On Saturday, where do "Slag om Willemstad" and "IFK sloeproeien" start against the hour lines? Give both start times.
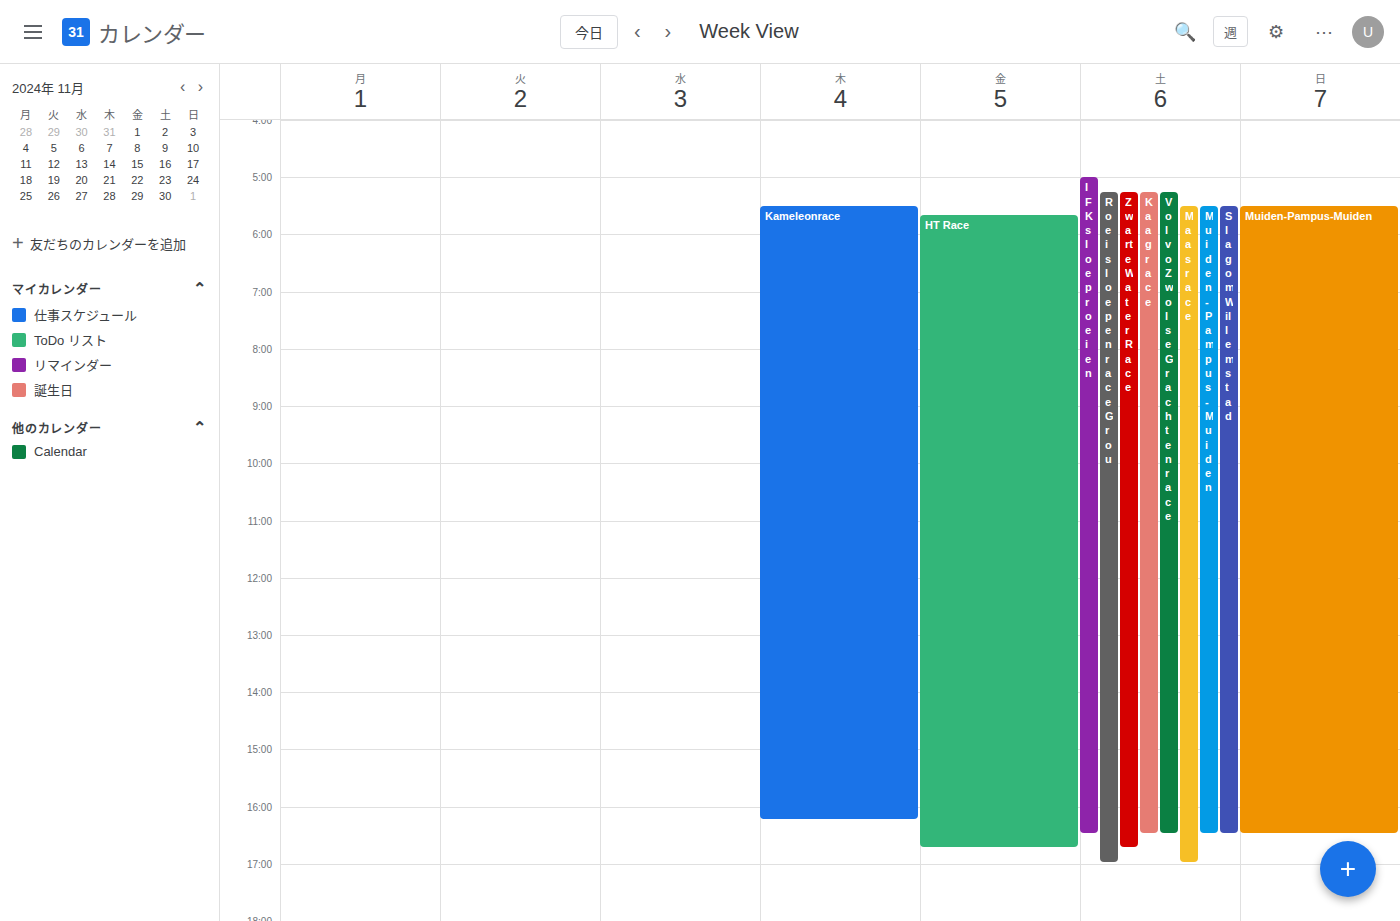
"Slag om Willemstad": 05:30, halfway between the 05:00 and 06:00 lines. "IFK sloeproeien": 05:00, exactly on the 05:00 line.